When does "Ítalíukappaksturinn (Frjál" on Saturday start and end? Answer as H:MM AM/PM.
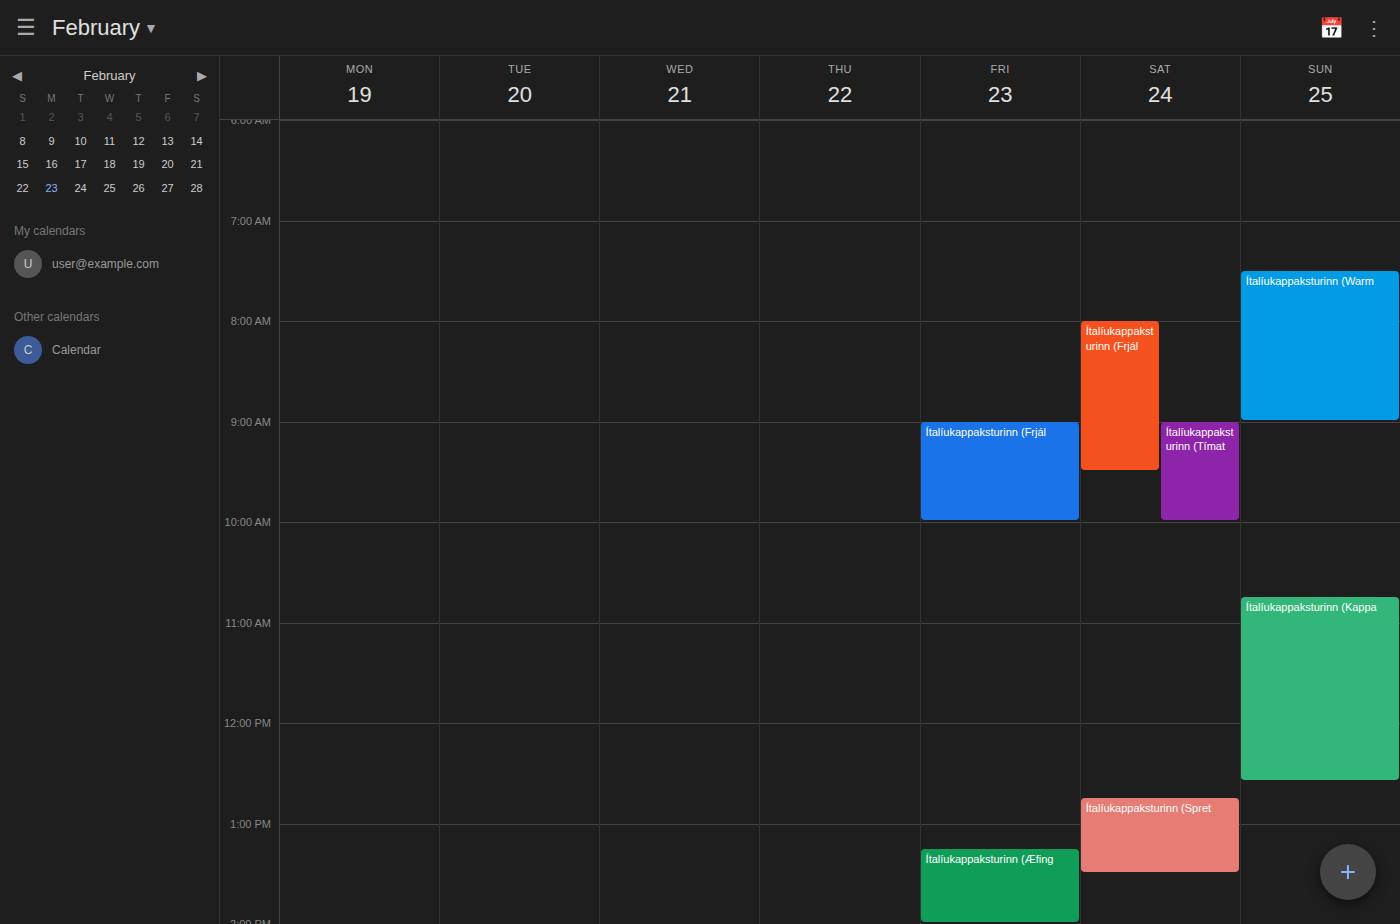
8:00 AM to 9:30 AM